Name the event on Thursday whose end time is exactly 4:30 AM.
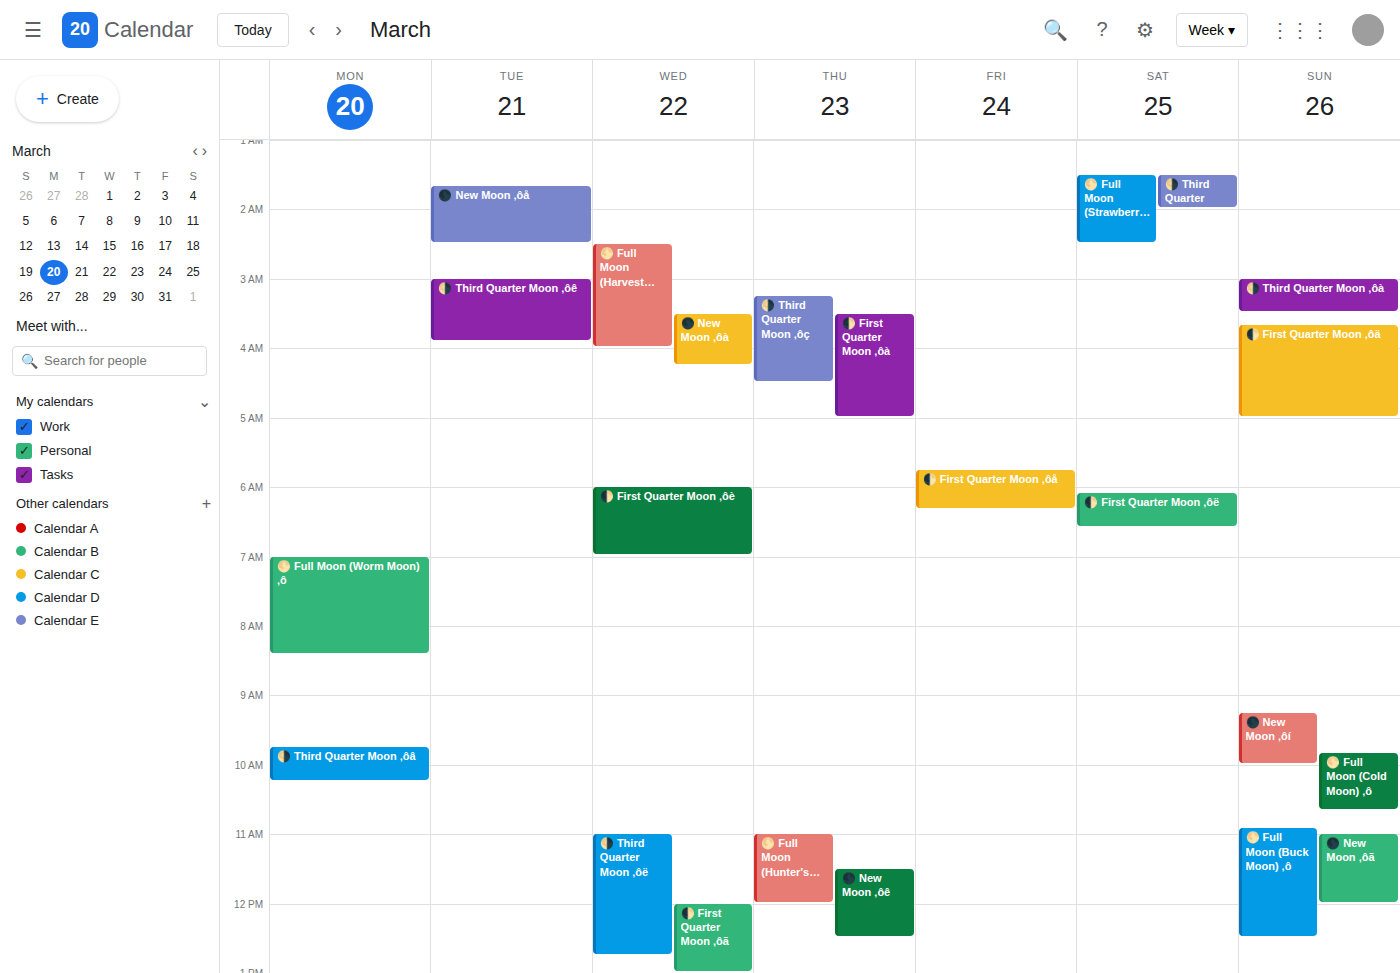
"🌗 Third Quarter Moon ‚ôç"